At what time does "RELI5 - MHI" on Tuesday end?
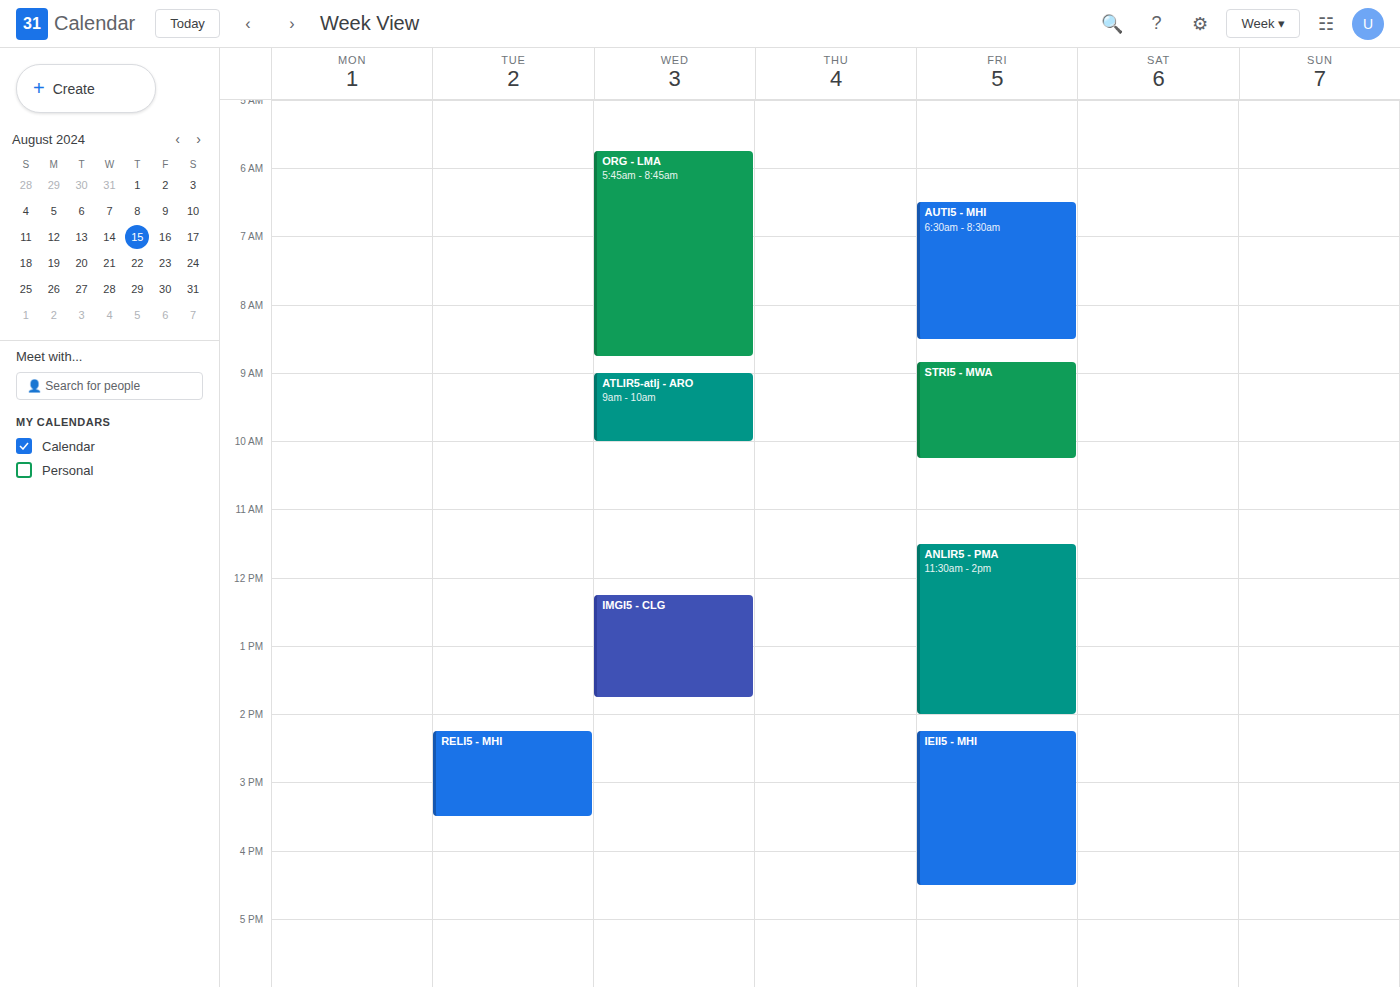
3:30 PM